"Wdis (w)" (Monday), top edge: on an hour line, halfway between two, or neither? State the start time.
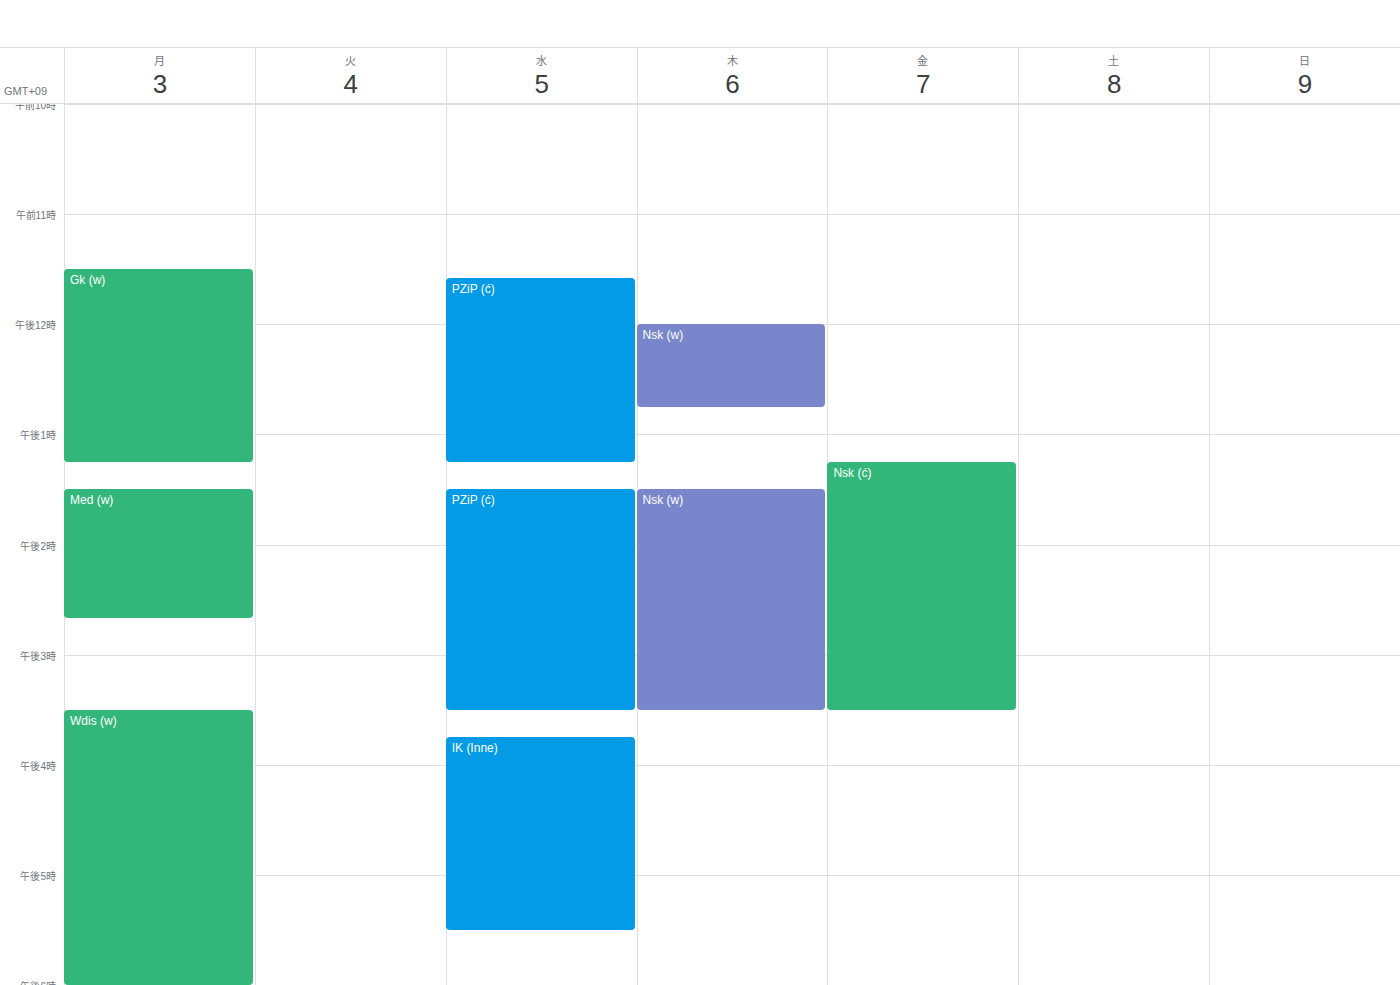
3:30 PM -- halfway between the 3 PM and 4 PM lines.